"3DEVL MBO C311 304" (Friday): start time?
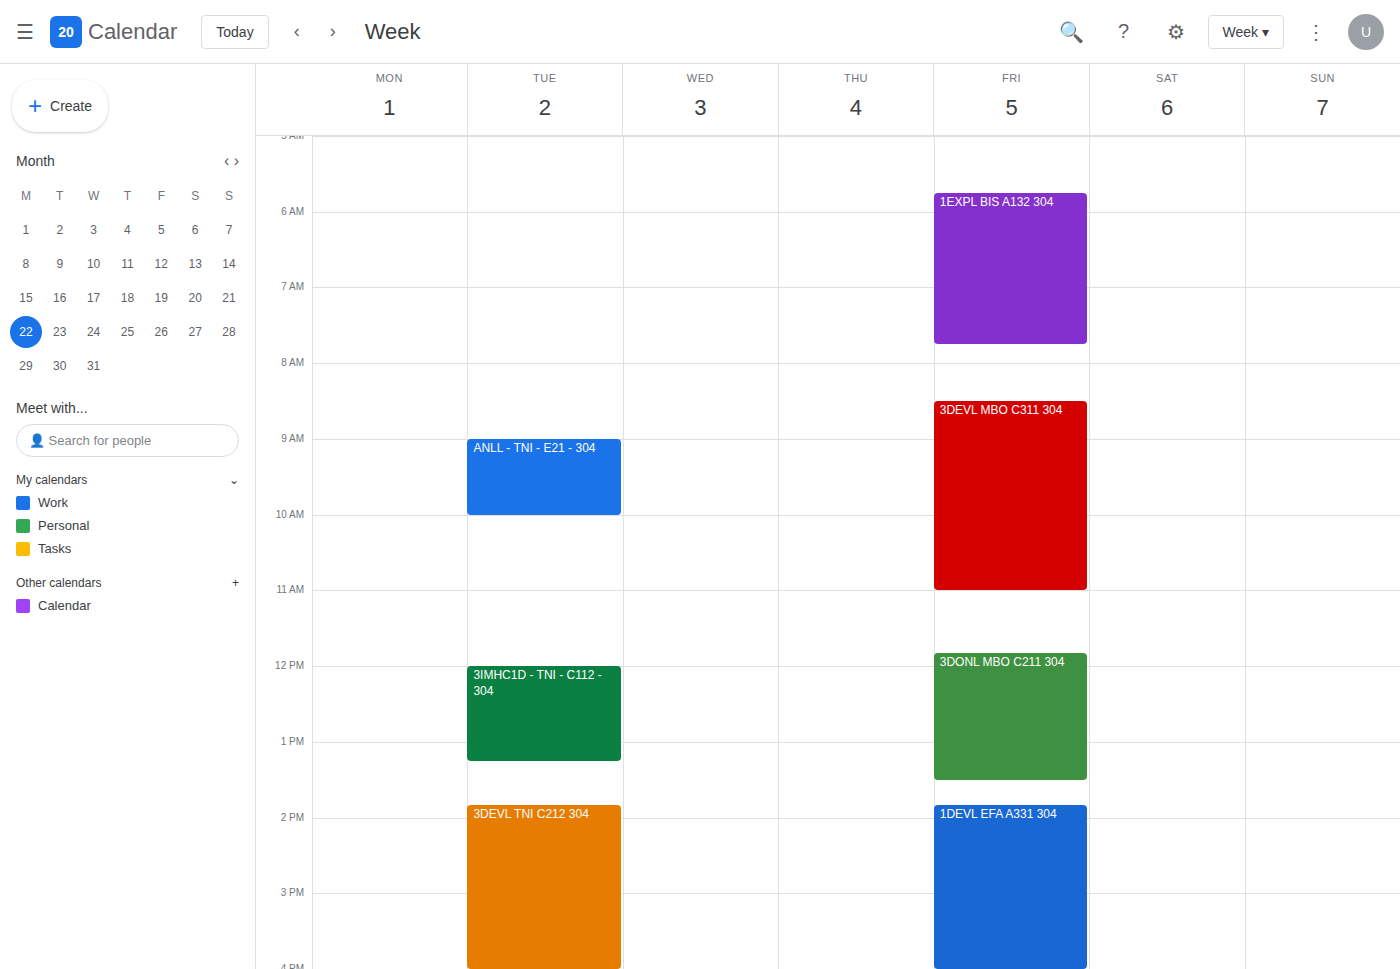
8:30 AM